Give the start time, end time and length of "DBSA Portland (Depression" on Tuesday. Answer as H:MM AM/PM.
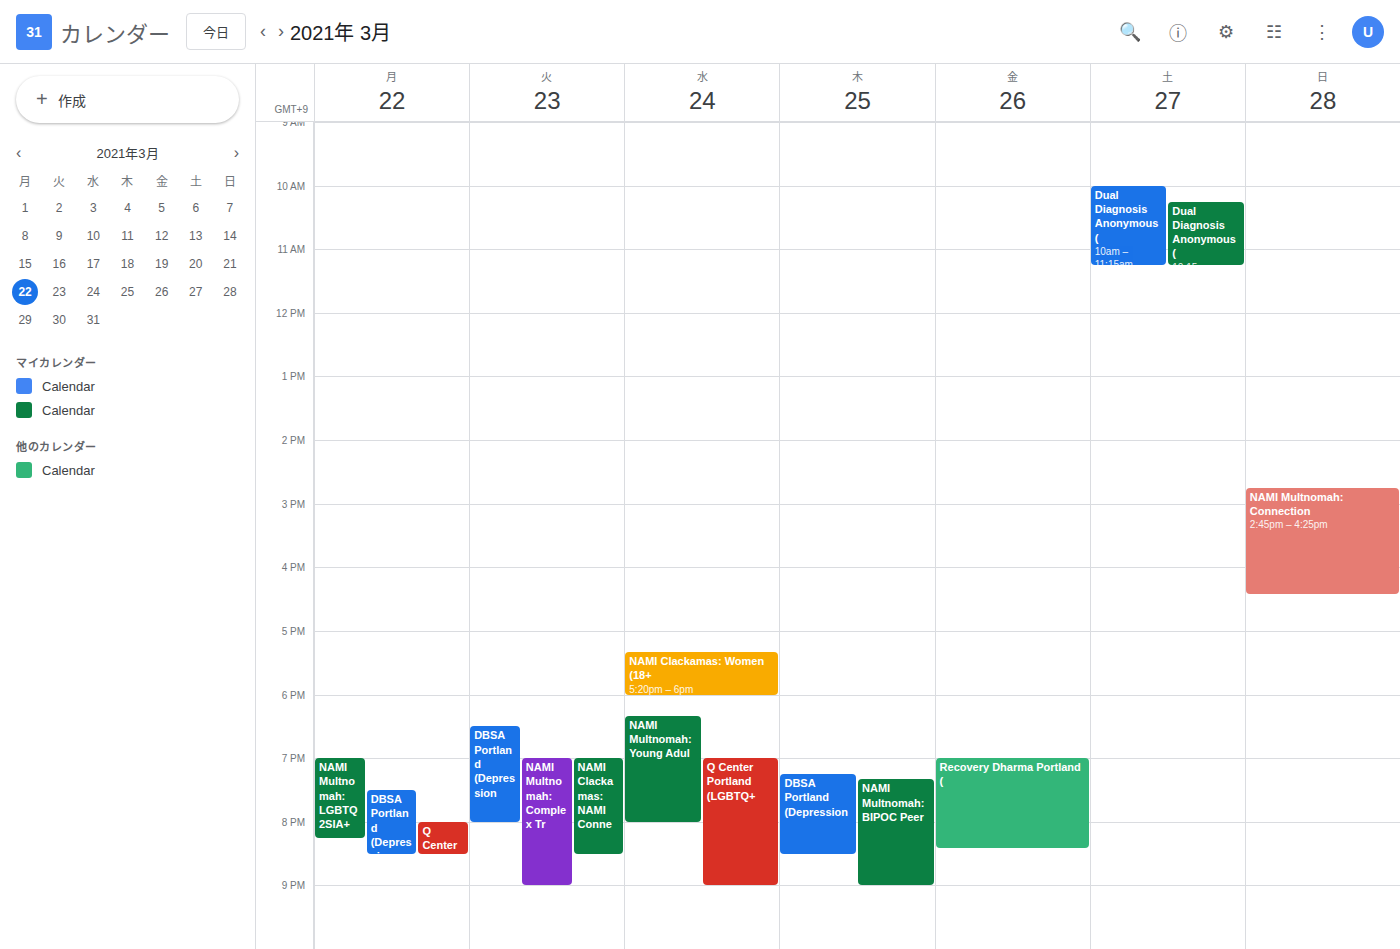
6:30 PM to 8:00 PM, 1 hour 30 minutes